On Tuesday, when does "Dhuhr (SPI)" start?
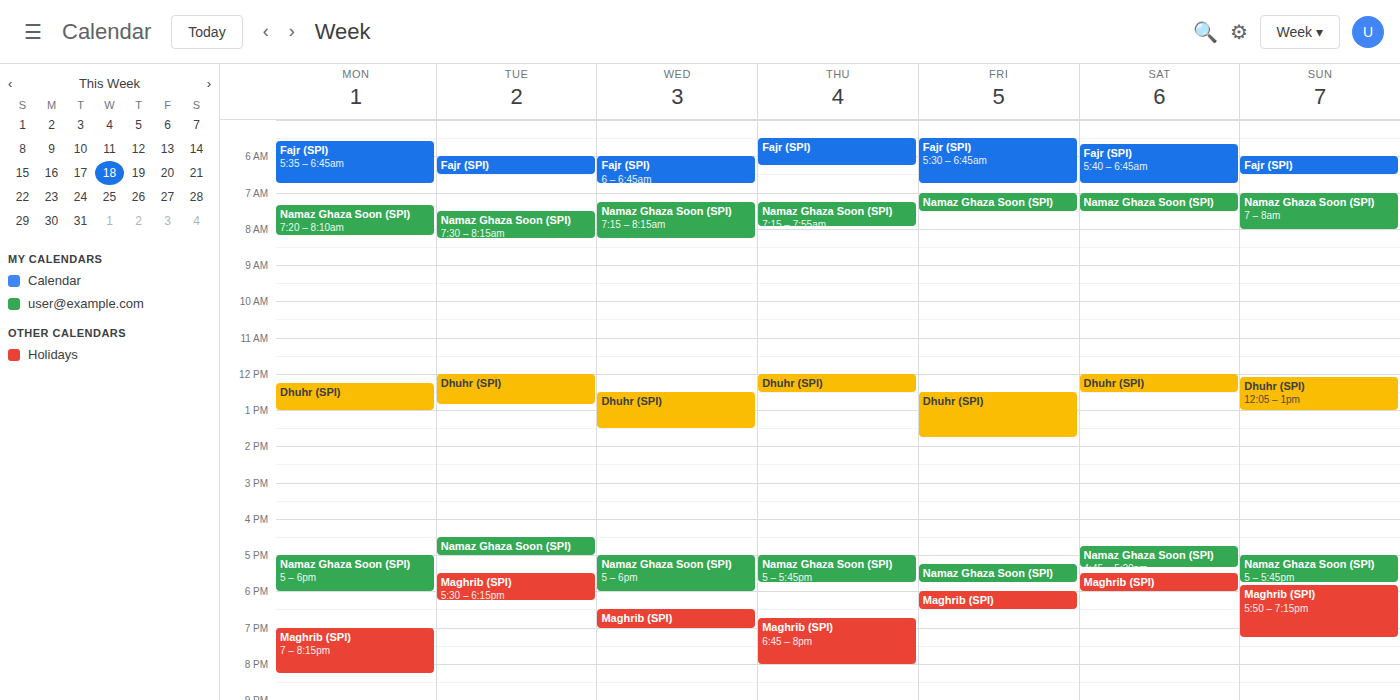
12:00 PM